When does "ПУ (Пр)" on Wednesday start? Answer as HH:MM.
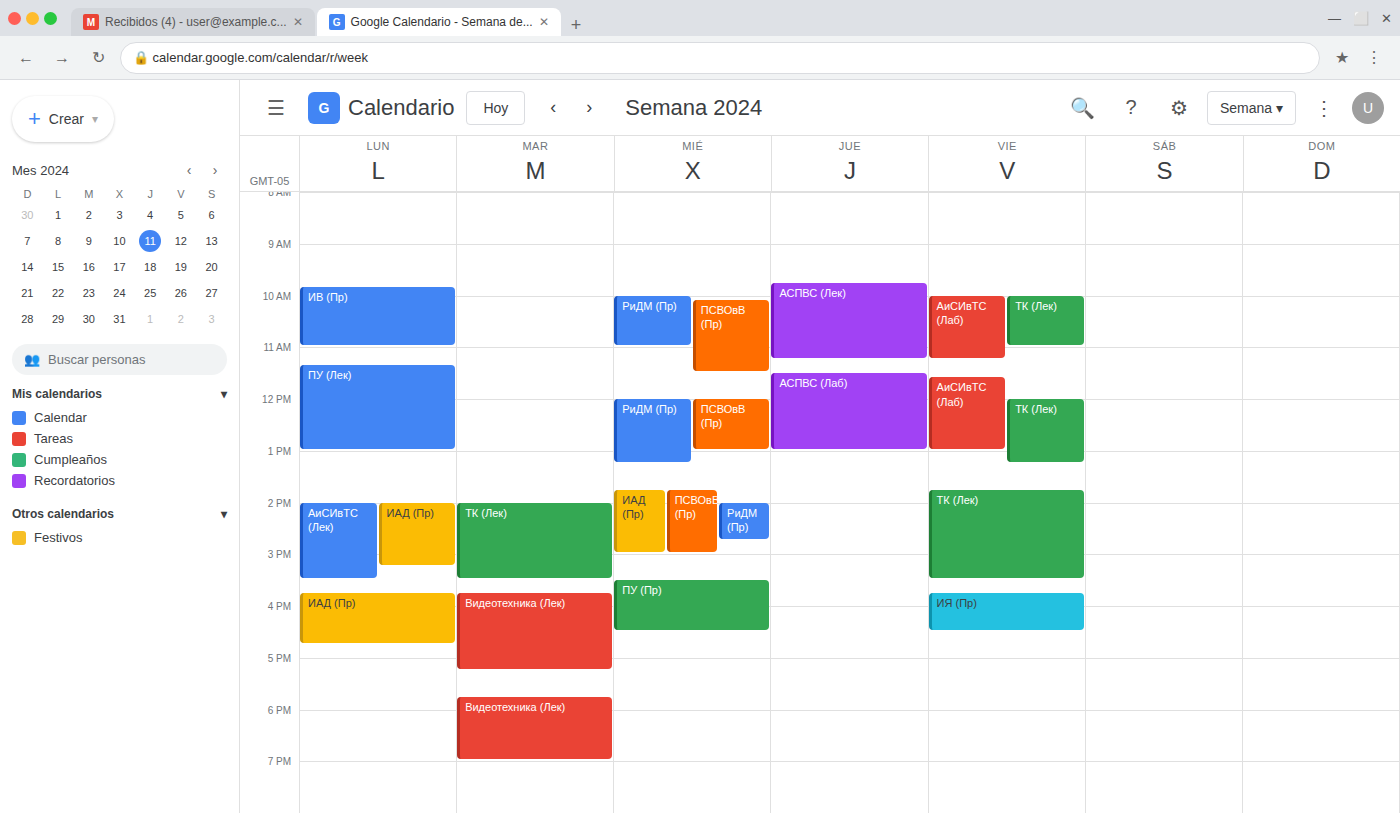
15:30